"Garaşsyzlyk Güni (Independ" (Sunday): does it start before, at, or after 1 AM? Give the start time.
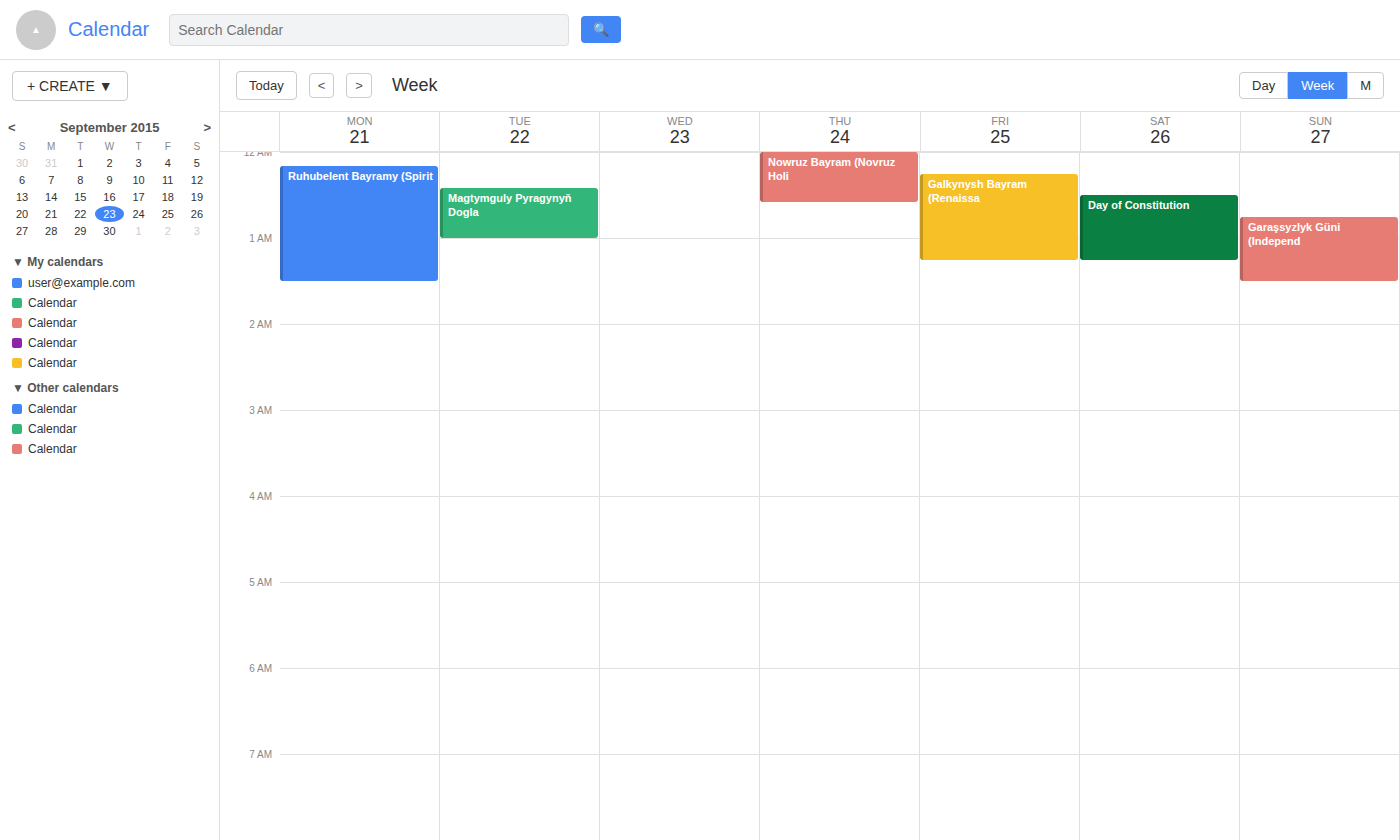
12:45 AM -- before 1 AM, 15 minutes above the 1 AM line.